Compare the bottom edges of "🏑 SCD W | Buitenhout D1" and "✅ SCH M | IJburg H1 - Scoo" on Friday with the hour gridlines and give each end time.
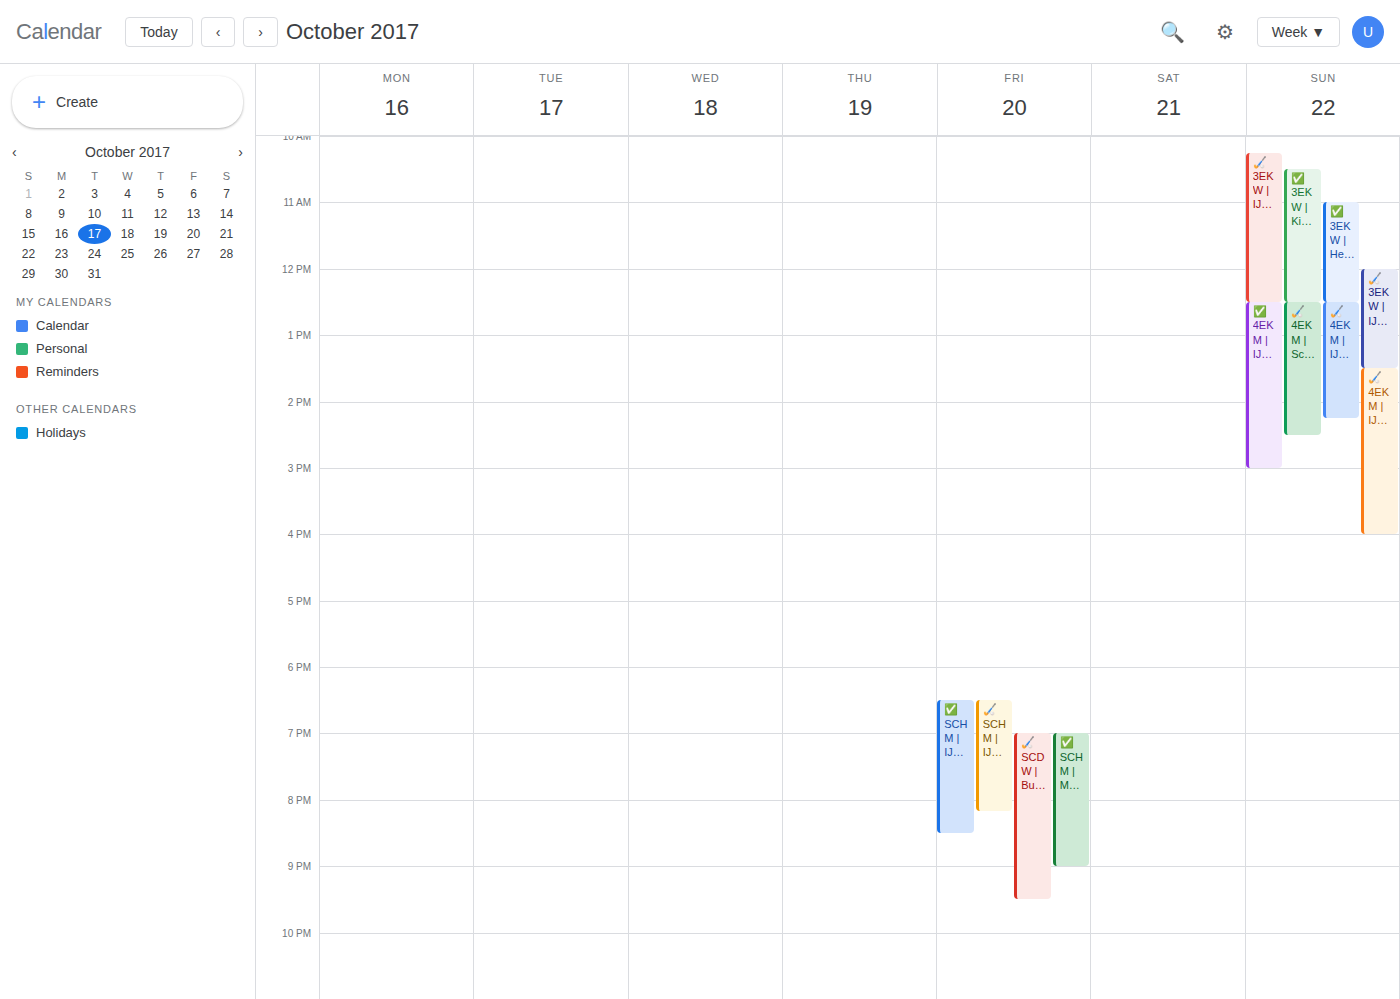
"🏑 SCD W | Buitenhout D1": 9:30 PM, halfway between the 9 PM and 10 PM lines. "✅ SCH M | IJburg H1 - Scoo": 8:30 PM, halfway between the 8 PM and 9 PM lines.